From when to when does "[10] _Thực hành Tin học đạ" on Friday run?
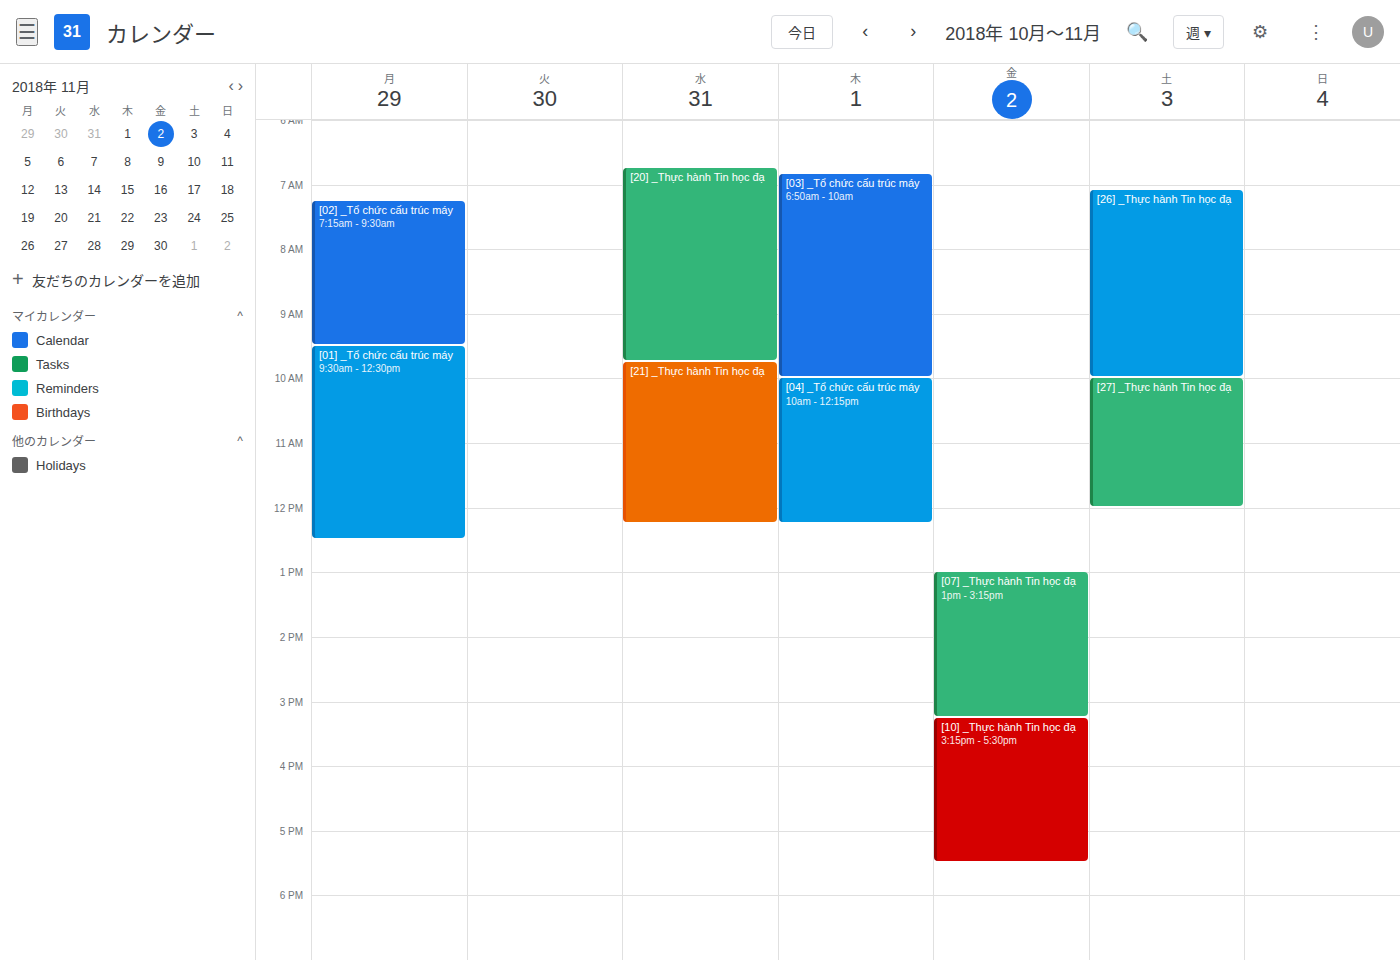
3:15 PM to 5:30 PM